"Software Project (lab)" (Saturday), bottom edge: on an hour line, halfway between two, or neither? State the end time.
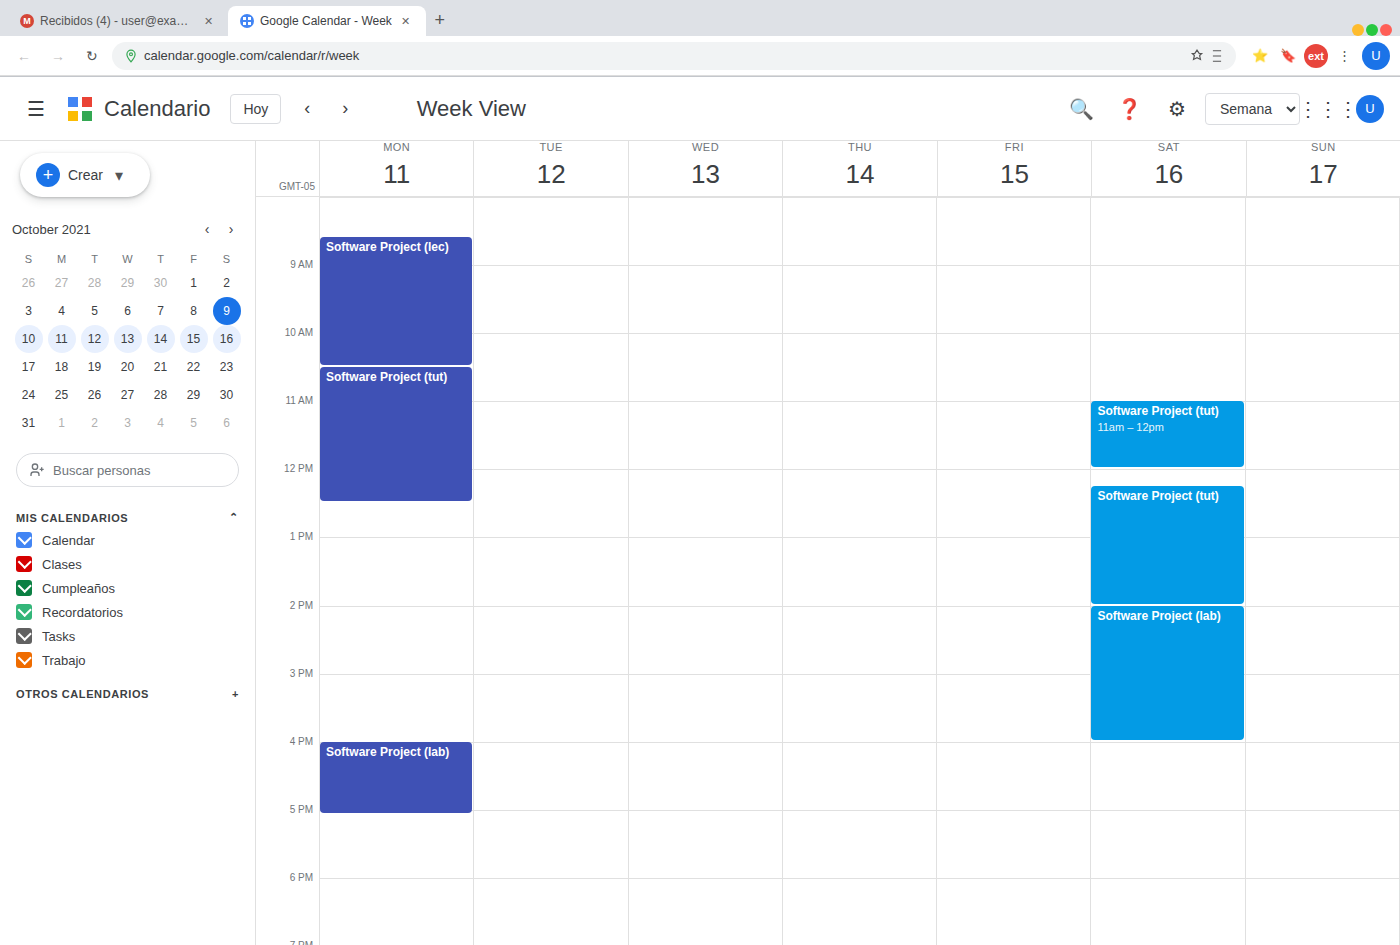
16:00 -- exactly on the 16:00 line.